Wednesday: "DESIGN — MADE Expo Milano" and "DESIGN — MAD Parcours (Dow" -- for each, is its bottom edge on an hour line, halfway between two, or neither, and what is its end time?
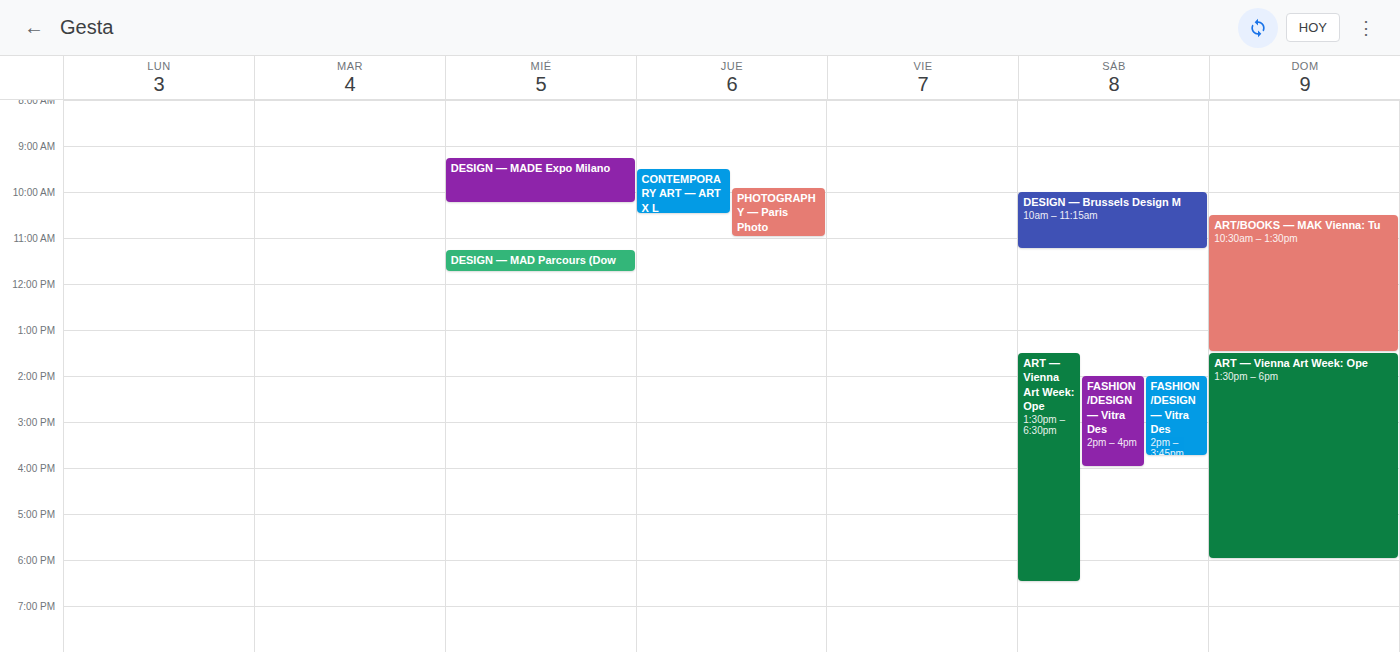
"DESIGN — MADE Expo Milano": 10:15 AM, neither: a quarter of the way from the 10 AM line to the 11 AM line. "DESIGN — MAD Parcours (Dow": 11:45 AM, neither: three quarters of the way from the 11 AM line to the 12 PM line.